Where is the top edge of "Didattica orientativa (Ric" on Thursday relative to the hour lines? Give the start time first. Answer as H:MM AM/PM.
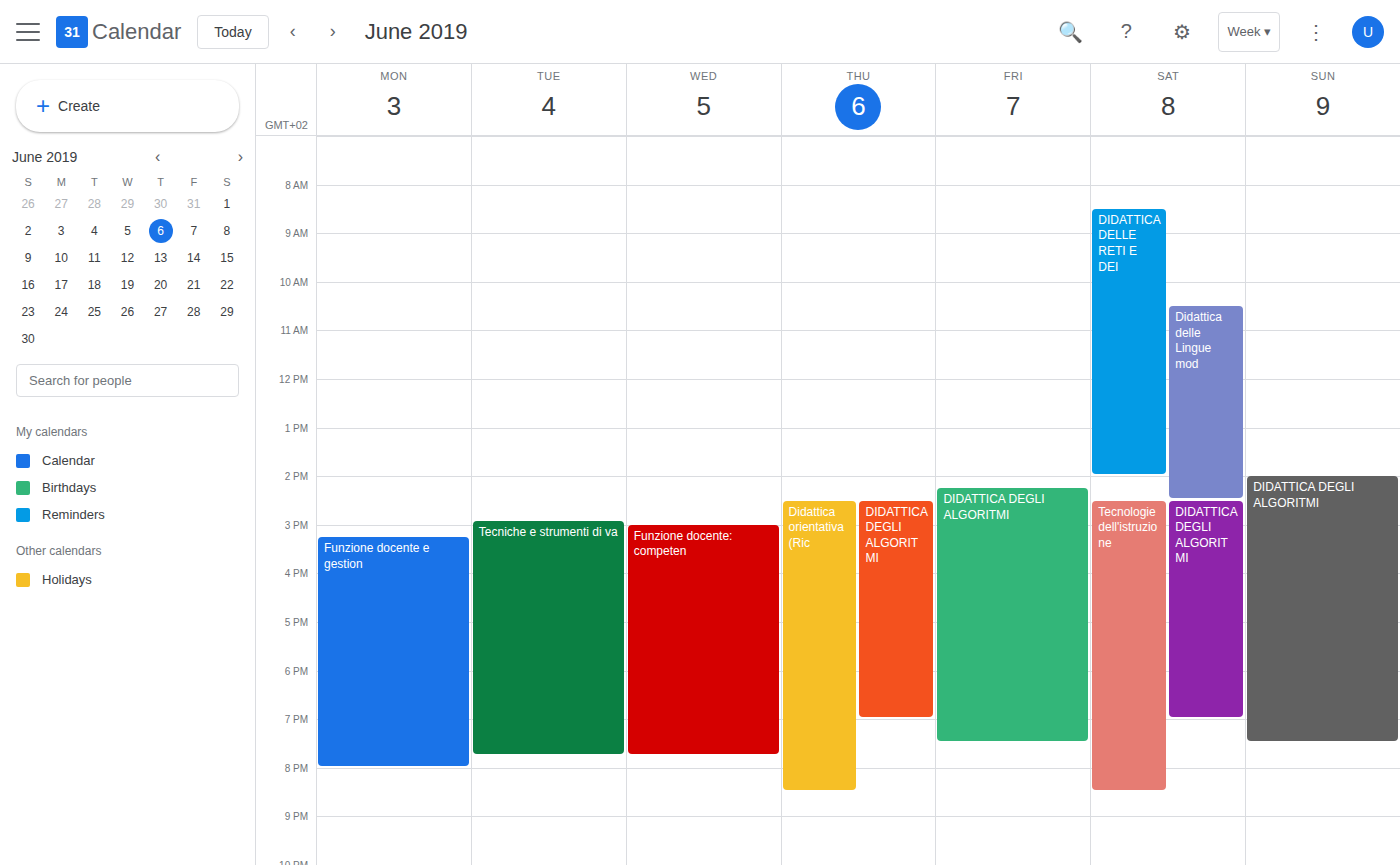
2:30 PM -- halfway between the 2 PM and 3 PM lines.